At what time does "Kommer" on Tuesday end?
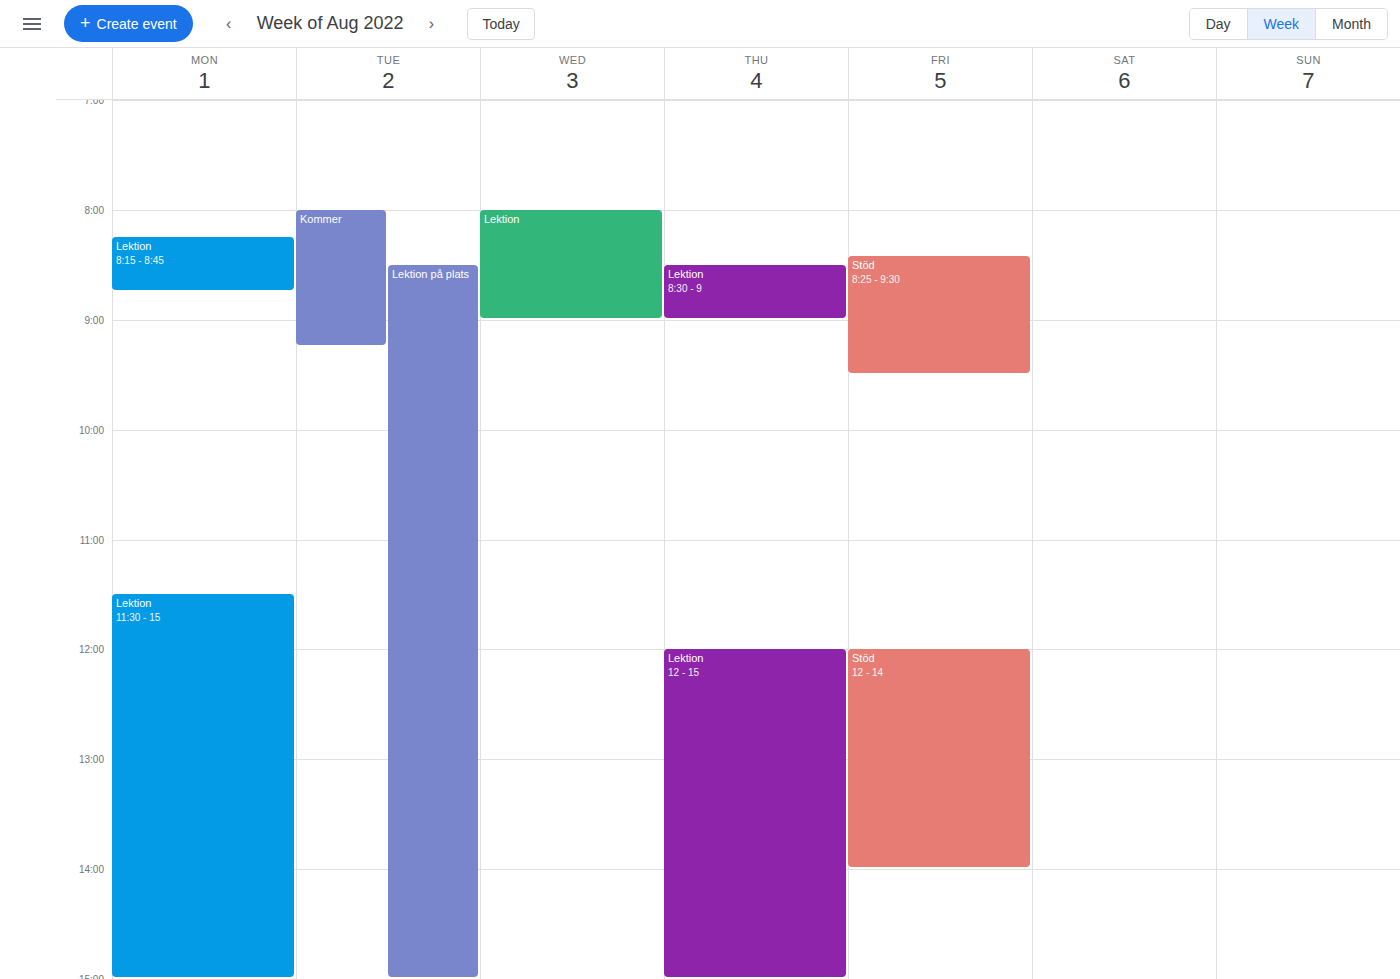
9:15 AM